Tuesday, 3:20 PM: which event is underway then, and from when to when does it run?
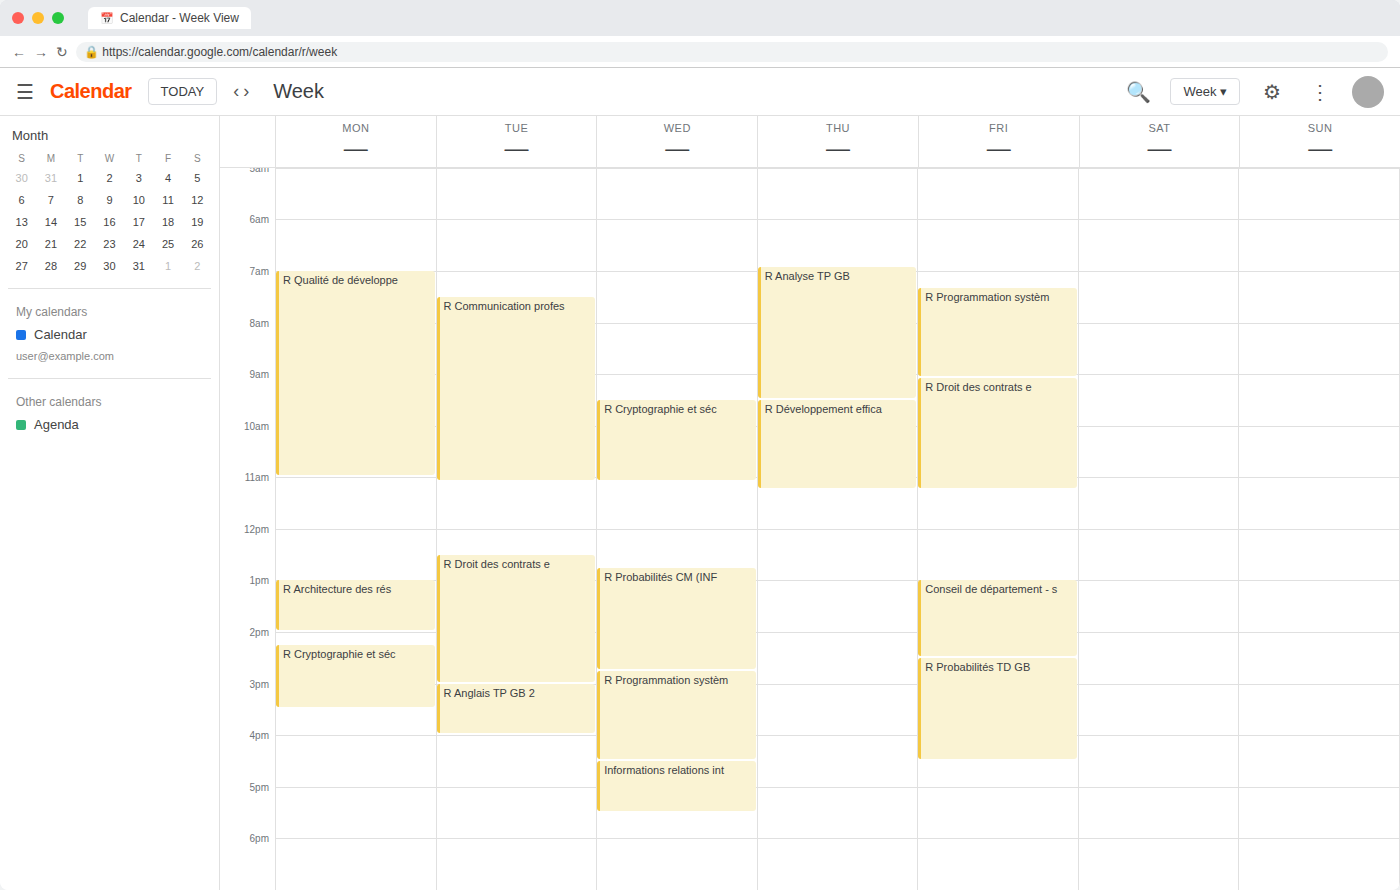
"R Anglais TP GB 2", 3:00 PM to 4:00 PM